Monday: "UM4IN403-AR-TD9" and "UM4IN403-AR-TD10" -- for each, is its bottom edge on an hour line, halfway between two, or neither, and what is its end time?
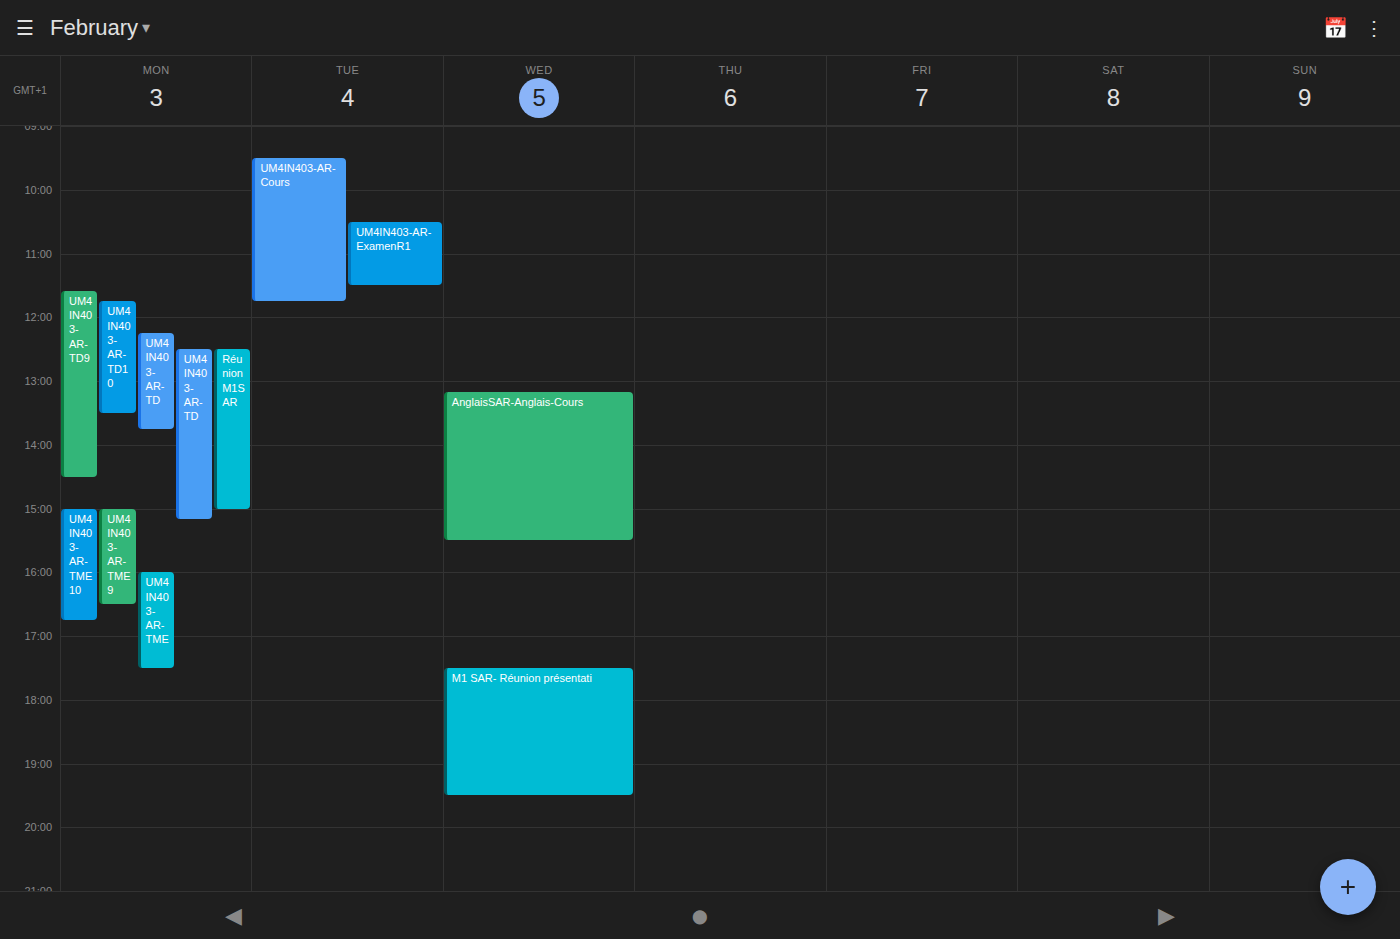
"UM4IN403-AR-TD9": 2:30 PM, halfway between the 2 PM and 3 PM lines. "UM4IN403-AR-TD10": 1:30 PM, halfway between the 1 PM and 2 PM lines.